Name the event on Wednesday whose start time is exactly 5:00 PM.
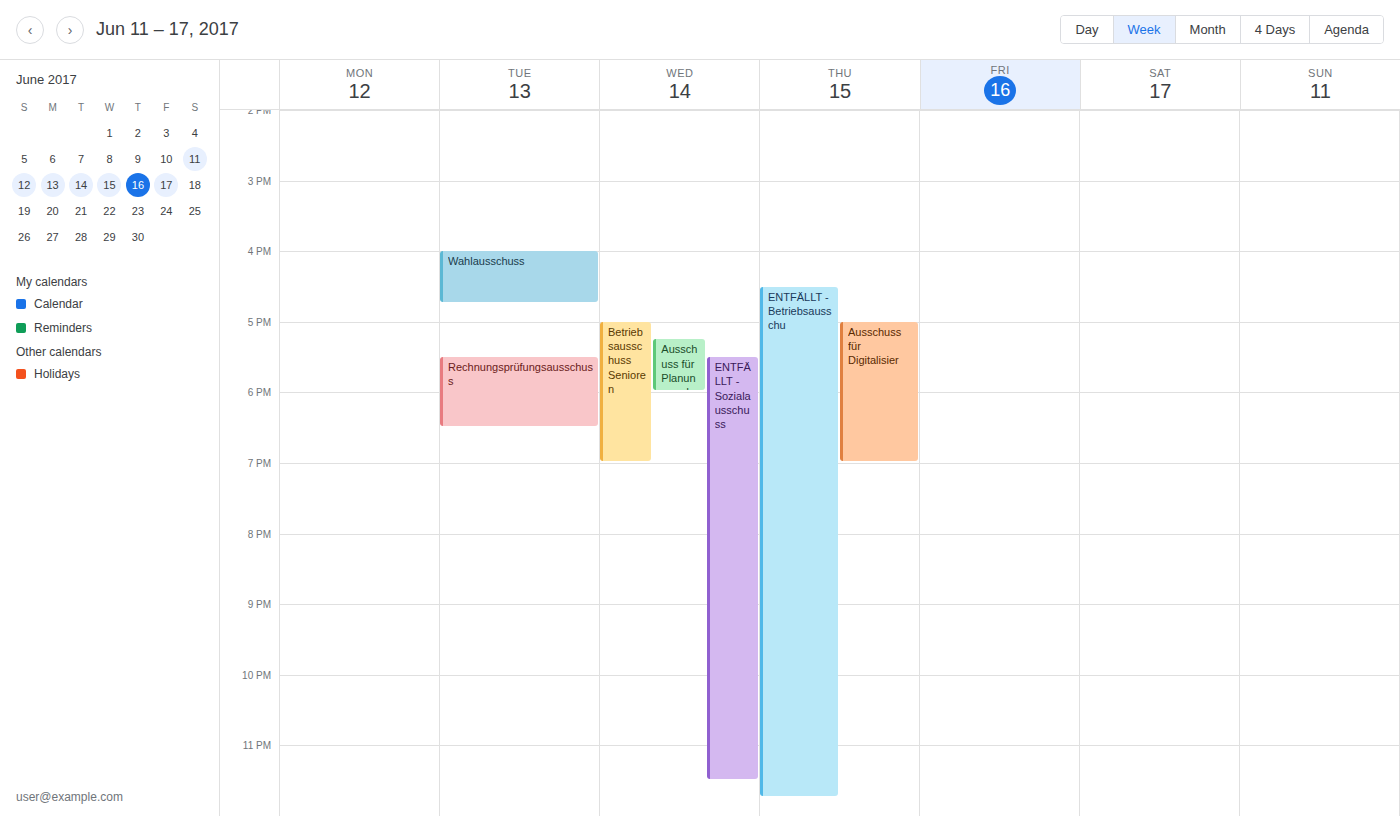
"Betriebsausschuss Senioren"